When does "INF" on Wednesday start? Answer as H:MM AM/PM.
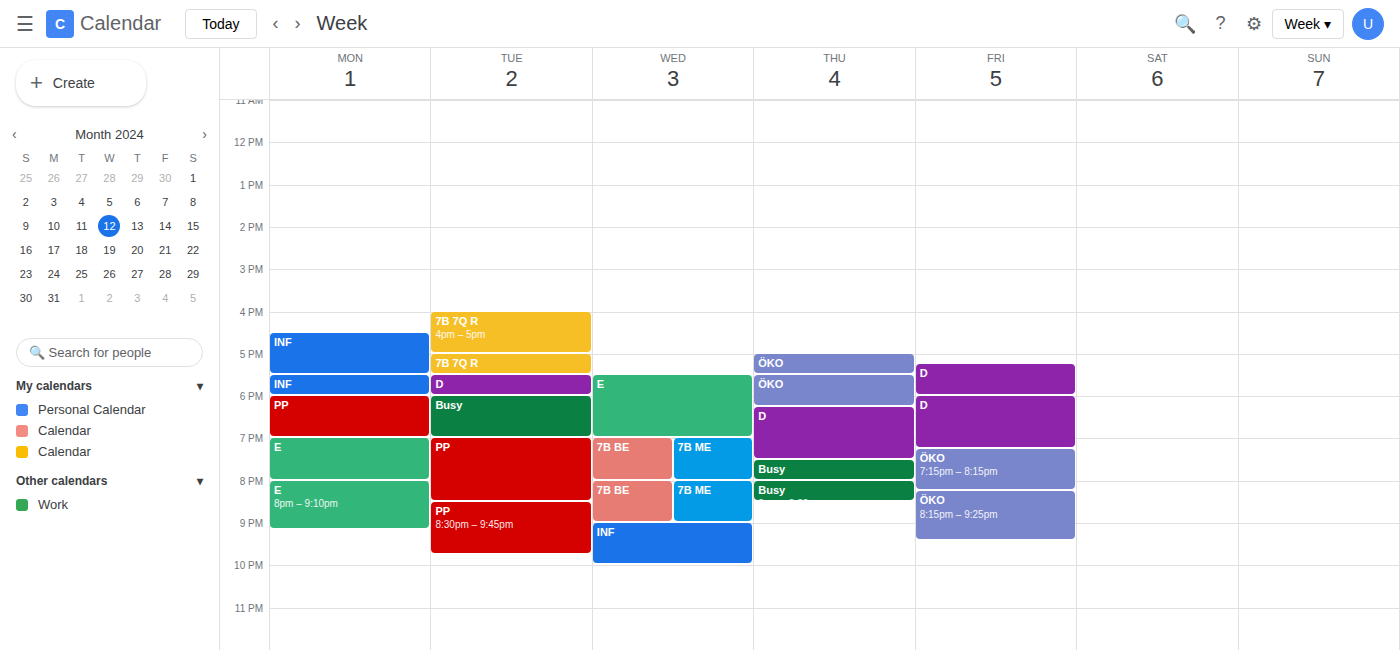
9:00 PM